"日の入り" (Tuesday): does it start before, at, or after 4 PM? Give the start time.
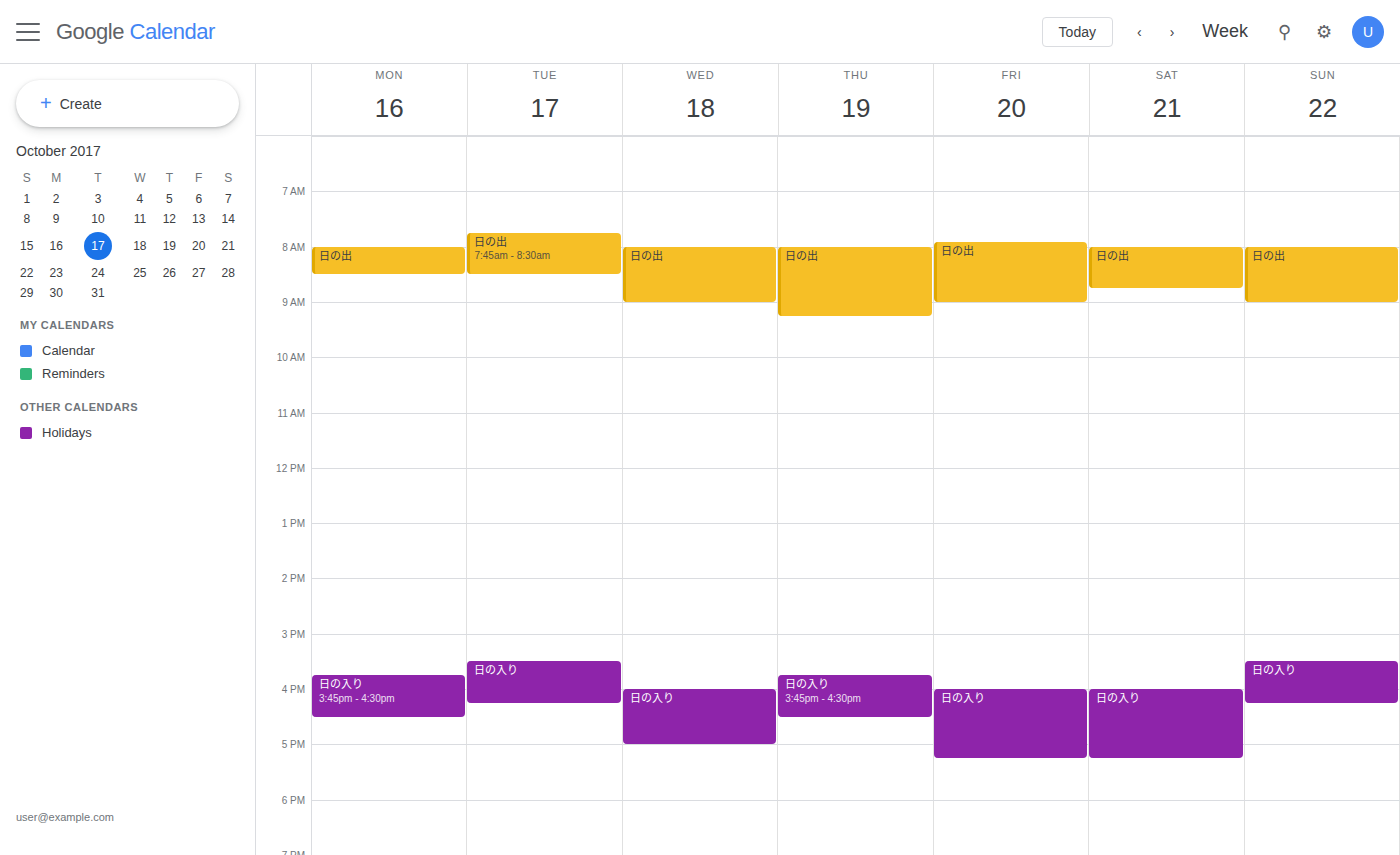
3:30 PM -- before 4 PM, 30 minutes above the 4 PM line.